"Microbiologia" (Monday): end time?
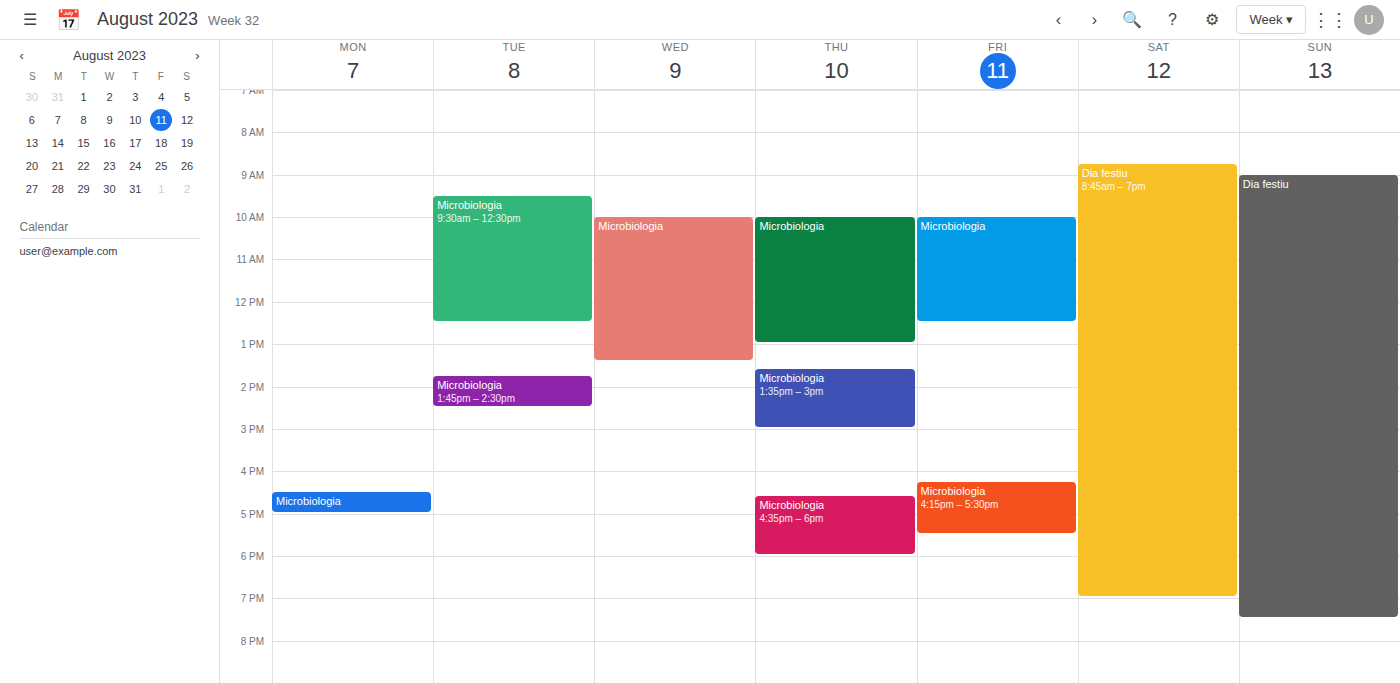
5:00 PM